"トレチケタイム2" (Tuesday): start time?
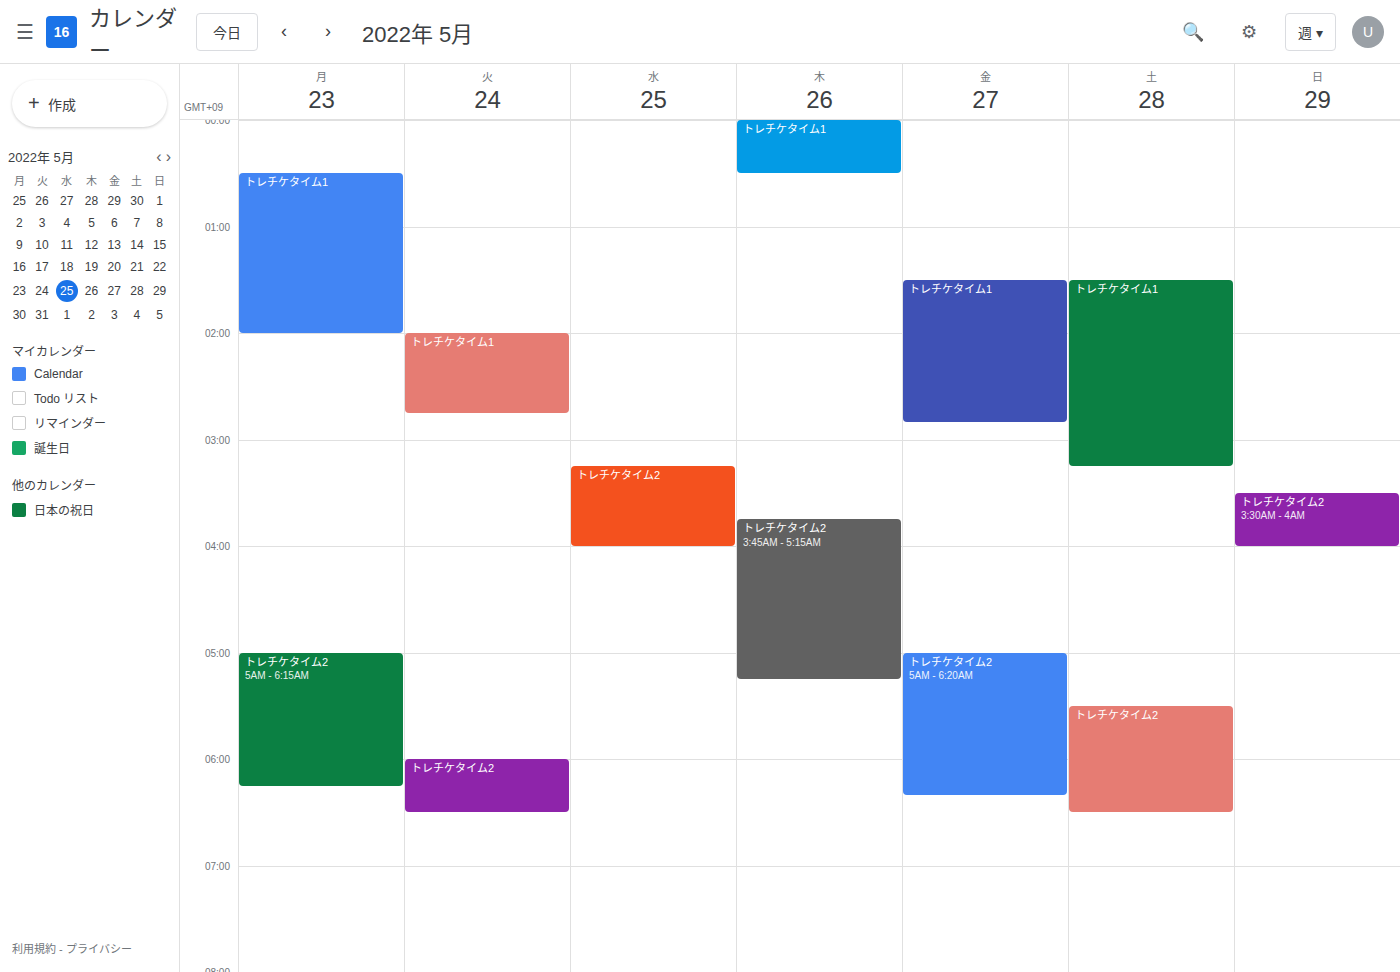
6:00 AM